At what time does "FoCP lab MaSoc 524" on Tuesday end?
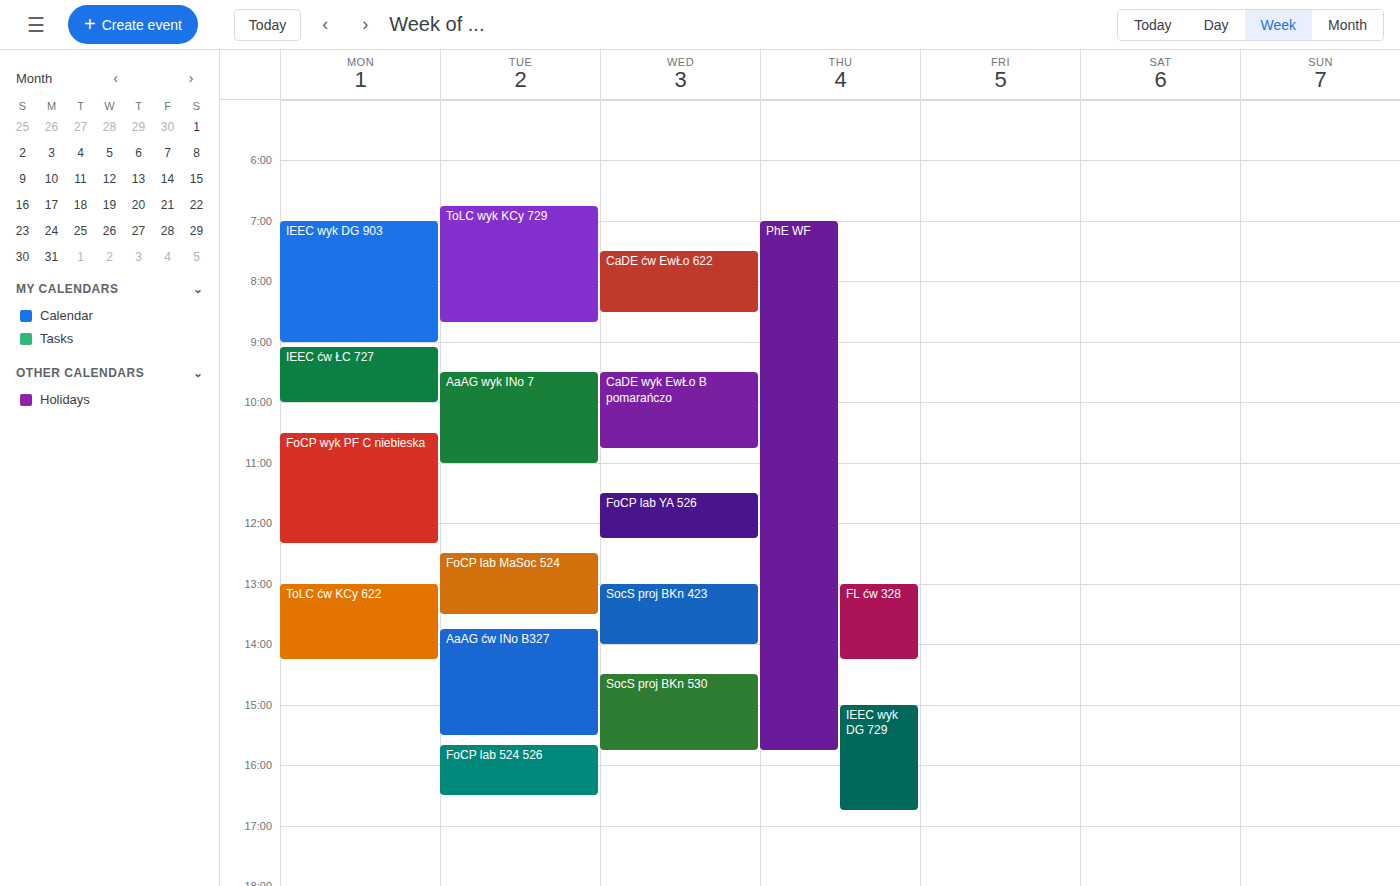
1:30 PM